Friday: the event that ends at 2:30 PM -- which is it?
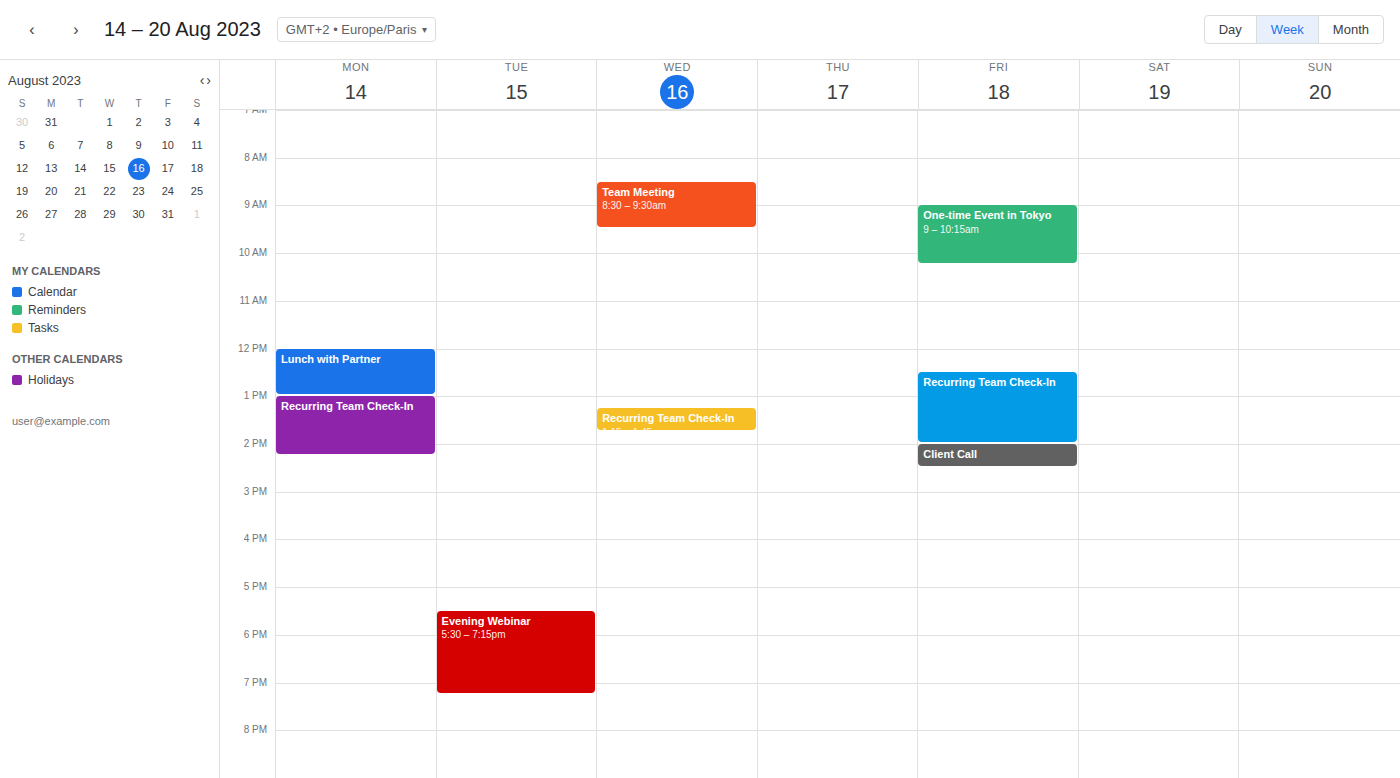
"Client Call"